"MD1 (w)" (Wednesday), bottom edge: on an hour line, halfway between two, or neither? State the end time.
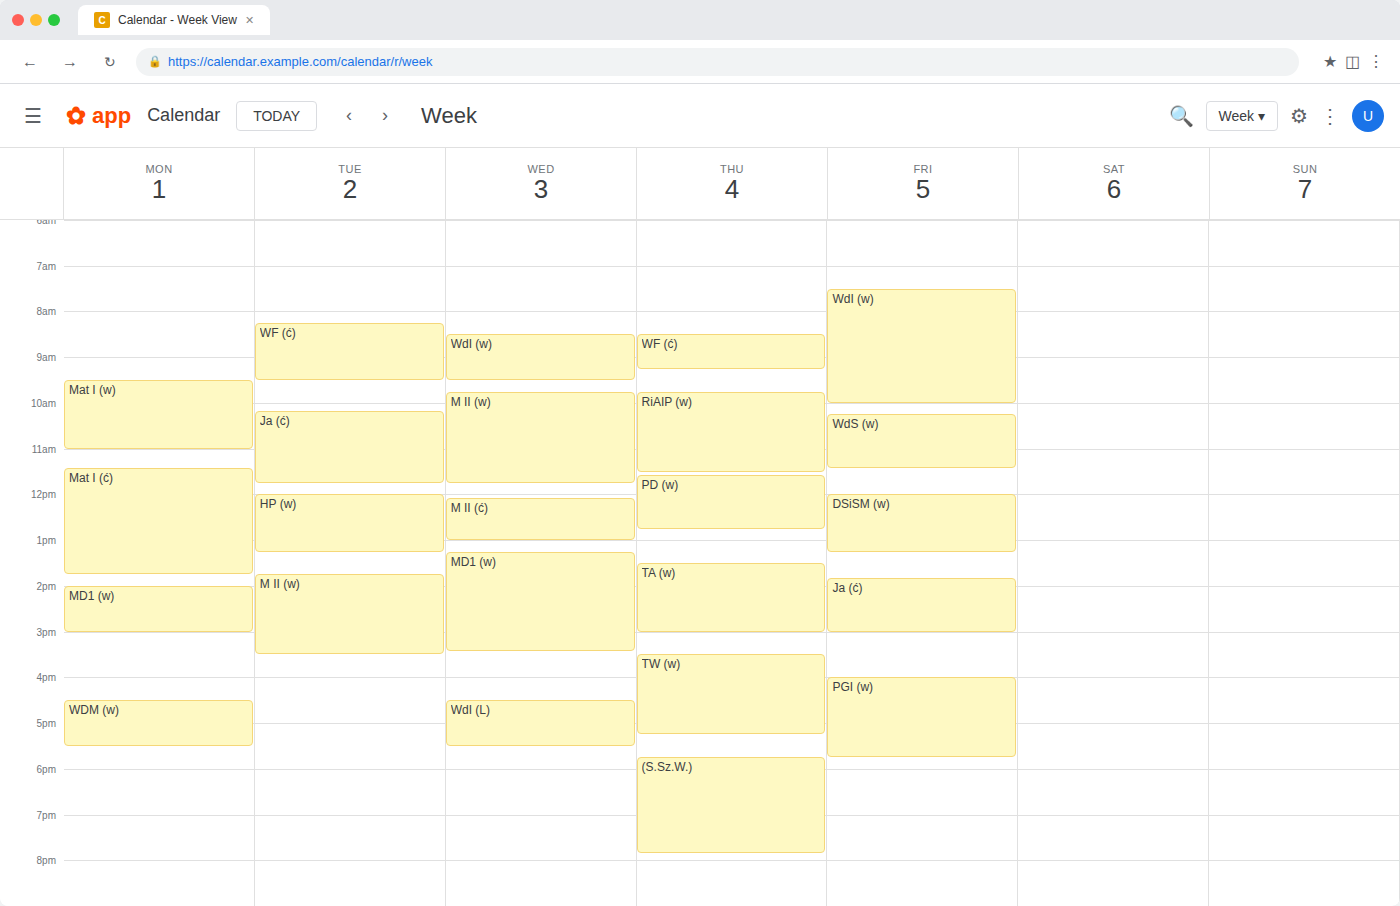
3:25 PM -- neither: 25 minutes below the 3 PM line and 35 minutes above the 4 PM line.